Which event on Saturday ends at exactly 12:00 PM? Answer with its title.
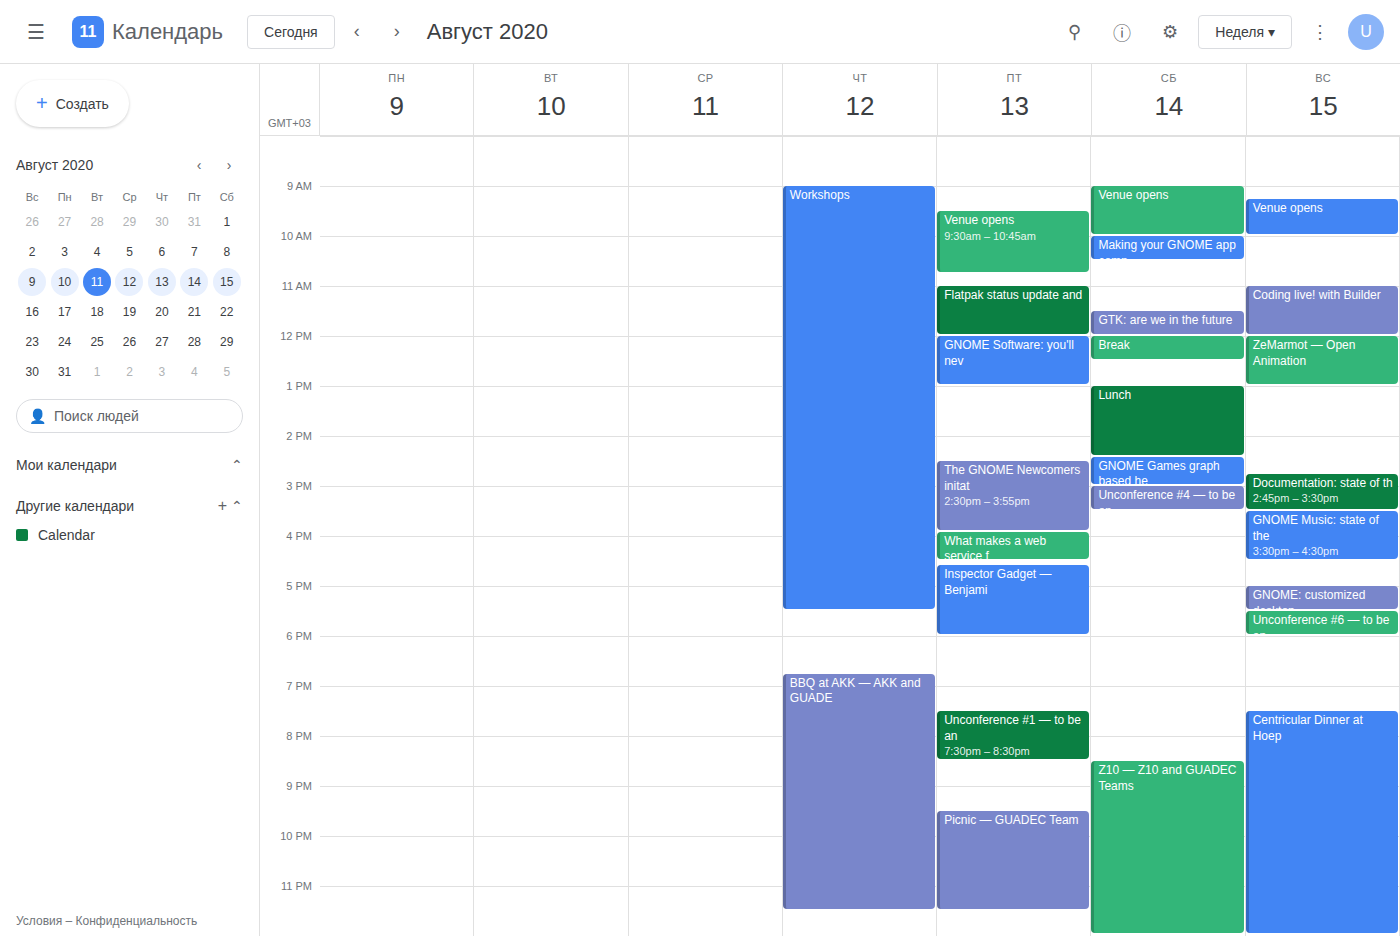
"GTK: are we in the future"